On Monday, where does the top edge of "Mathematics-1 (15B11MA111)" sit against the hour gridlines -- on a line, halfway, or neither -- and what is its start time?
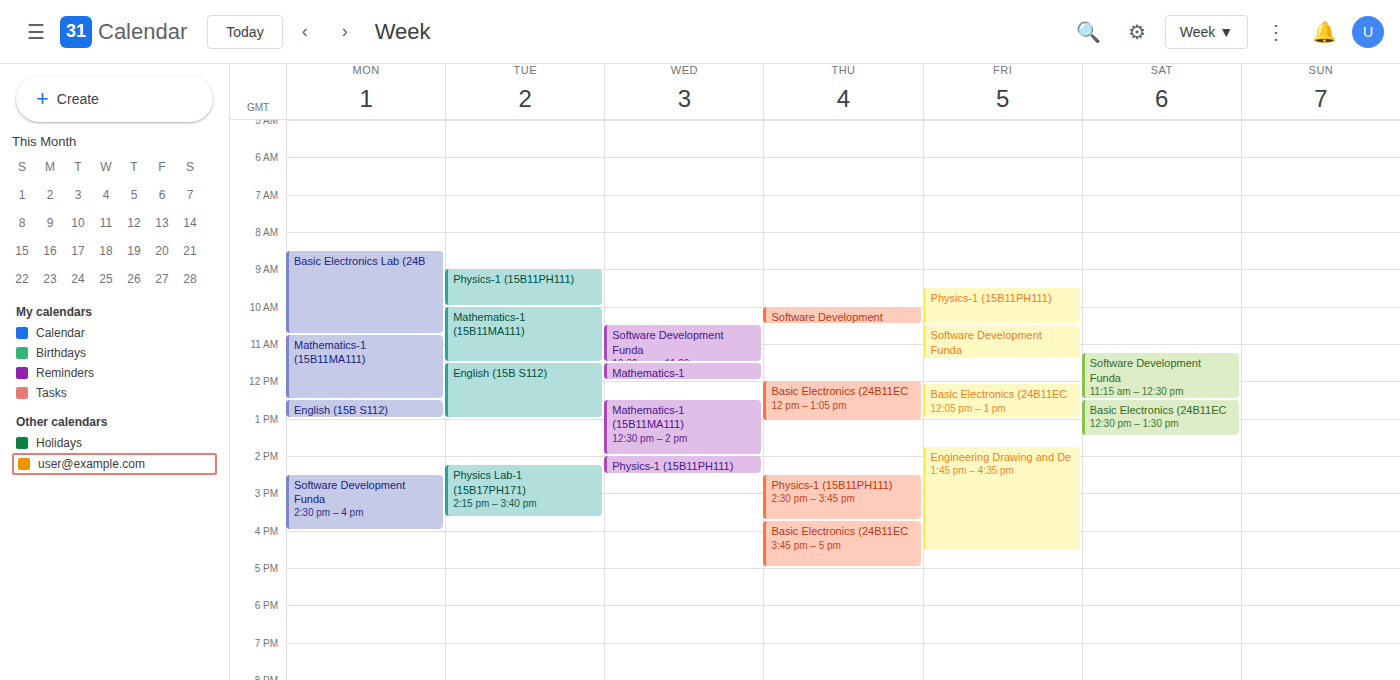
10:45 AM -- neither: three quarters of the way from the 10 AM line to the 11 AM line.